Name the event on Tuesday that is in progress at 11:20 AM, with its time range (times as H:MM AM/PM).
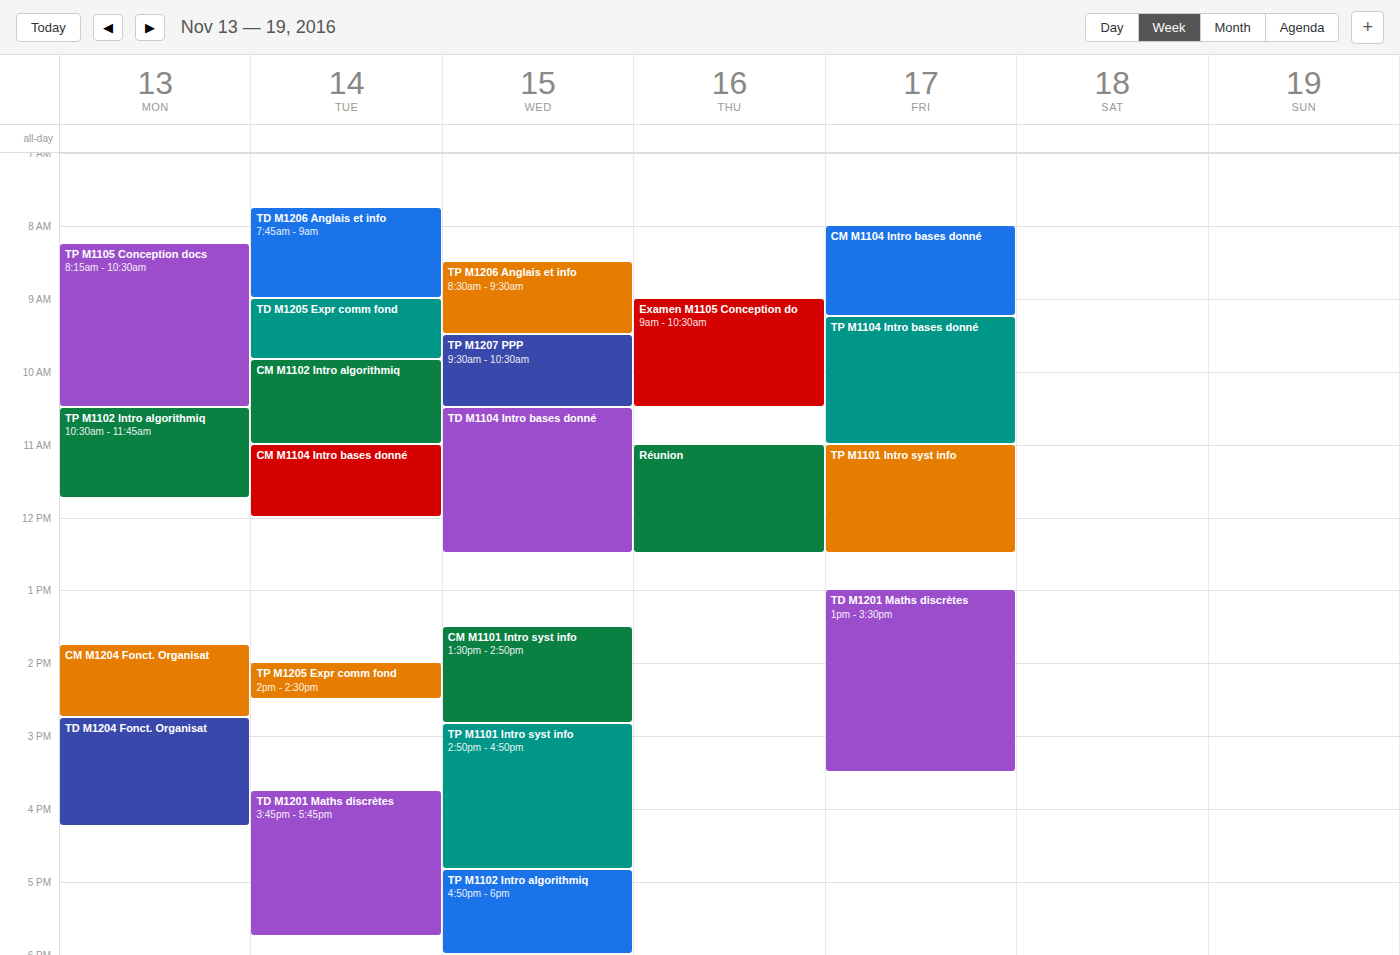
"CM M1104 Intro bases donné", 11:00 AM to 12:00 PM